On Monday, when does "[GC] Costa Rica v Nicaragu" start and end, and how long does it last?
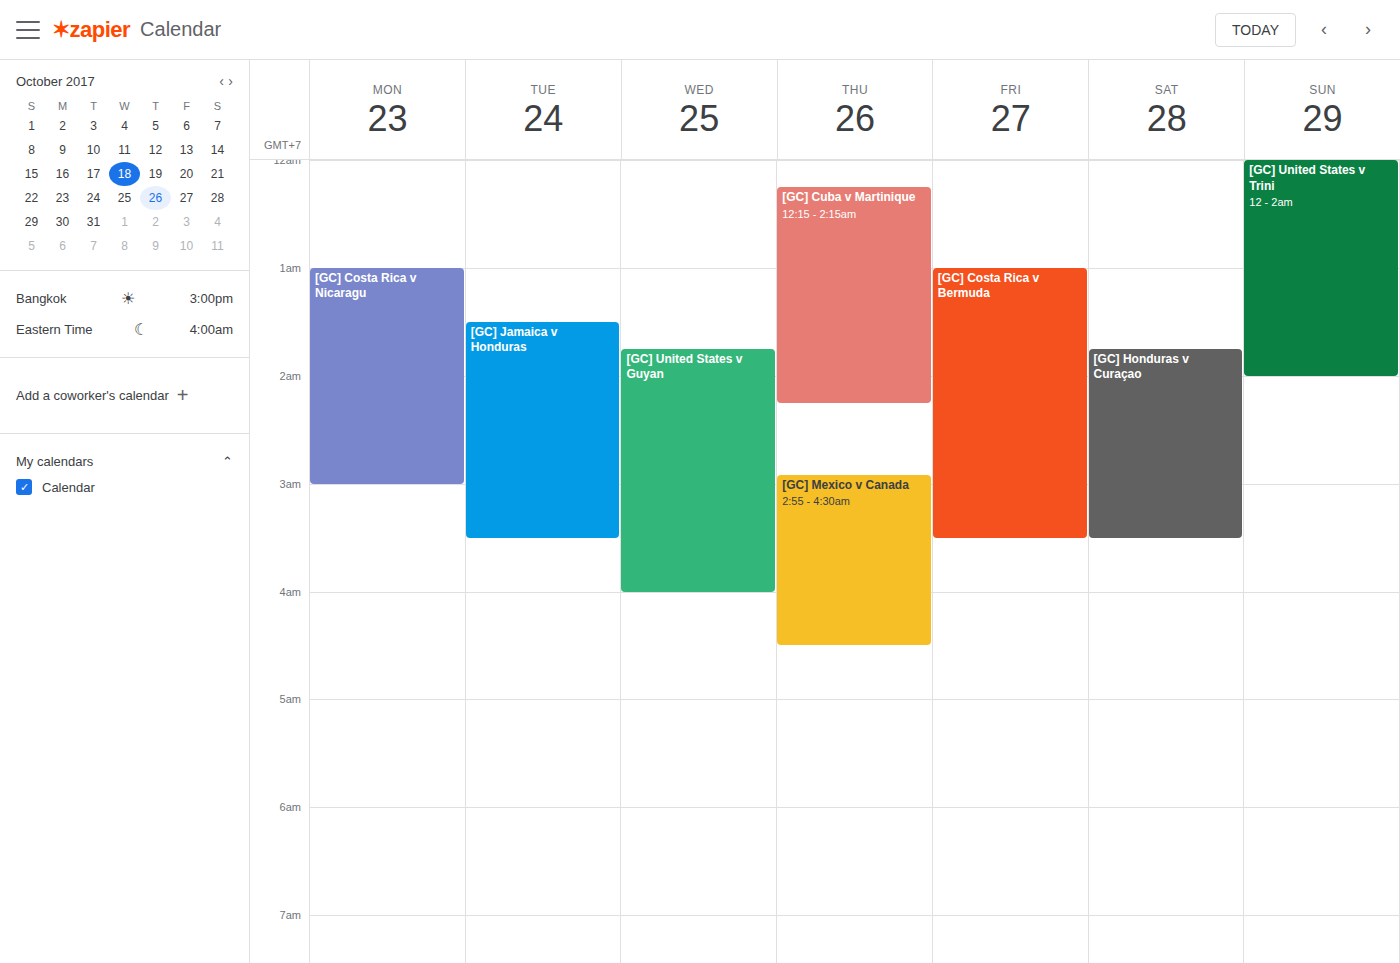
1:00 AM to 3:00 AM, 2 hours